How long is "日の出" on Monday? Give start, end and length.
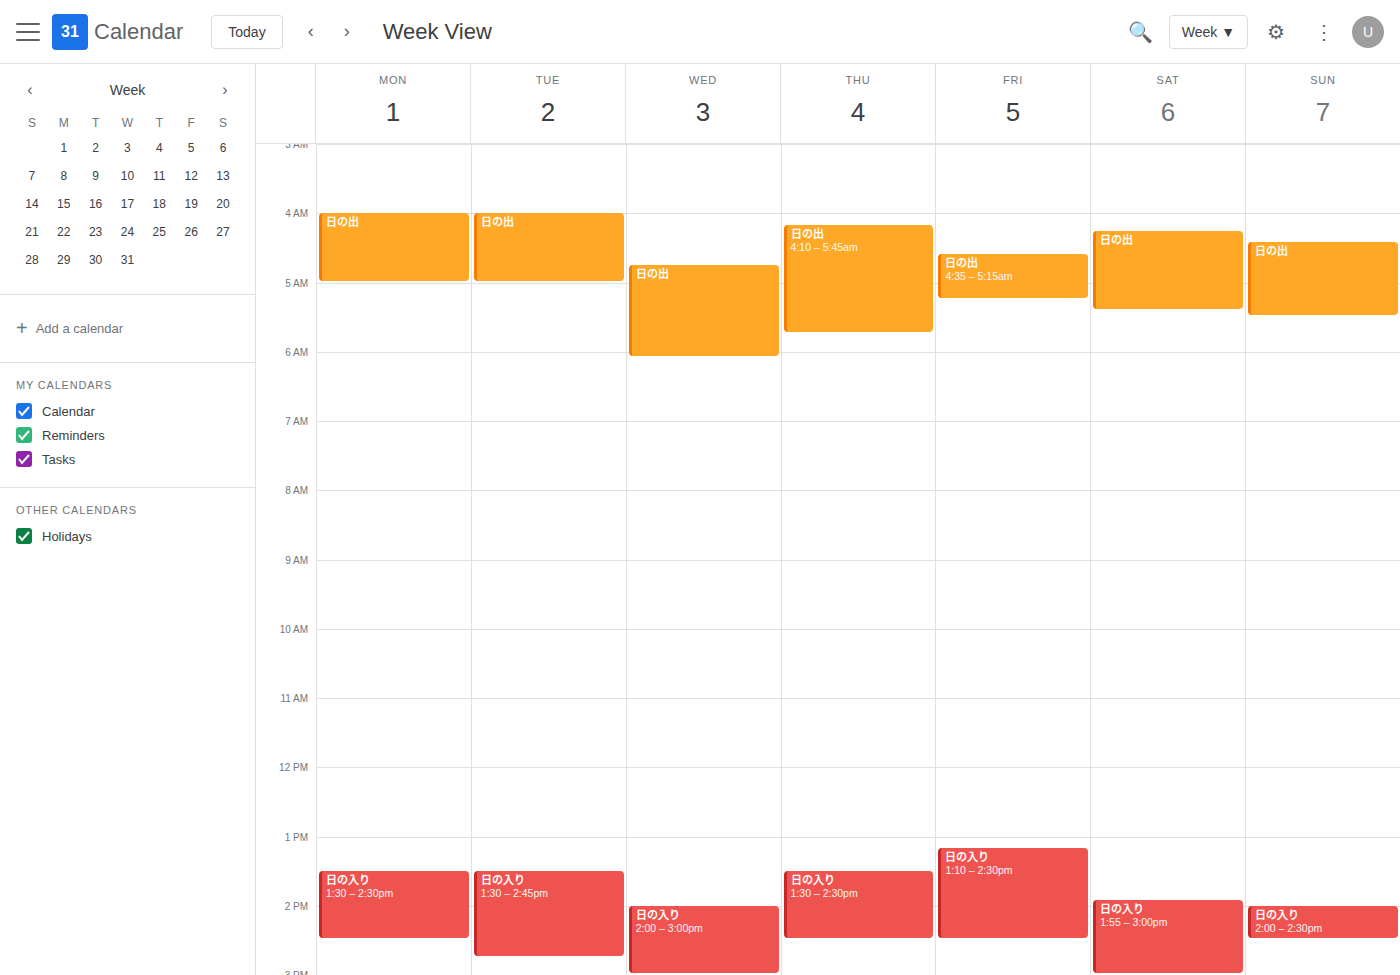
4:00 AM to 5:00 AM, 1 hour